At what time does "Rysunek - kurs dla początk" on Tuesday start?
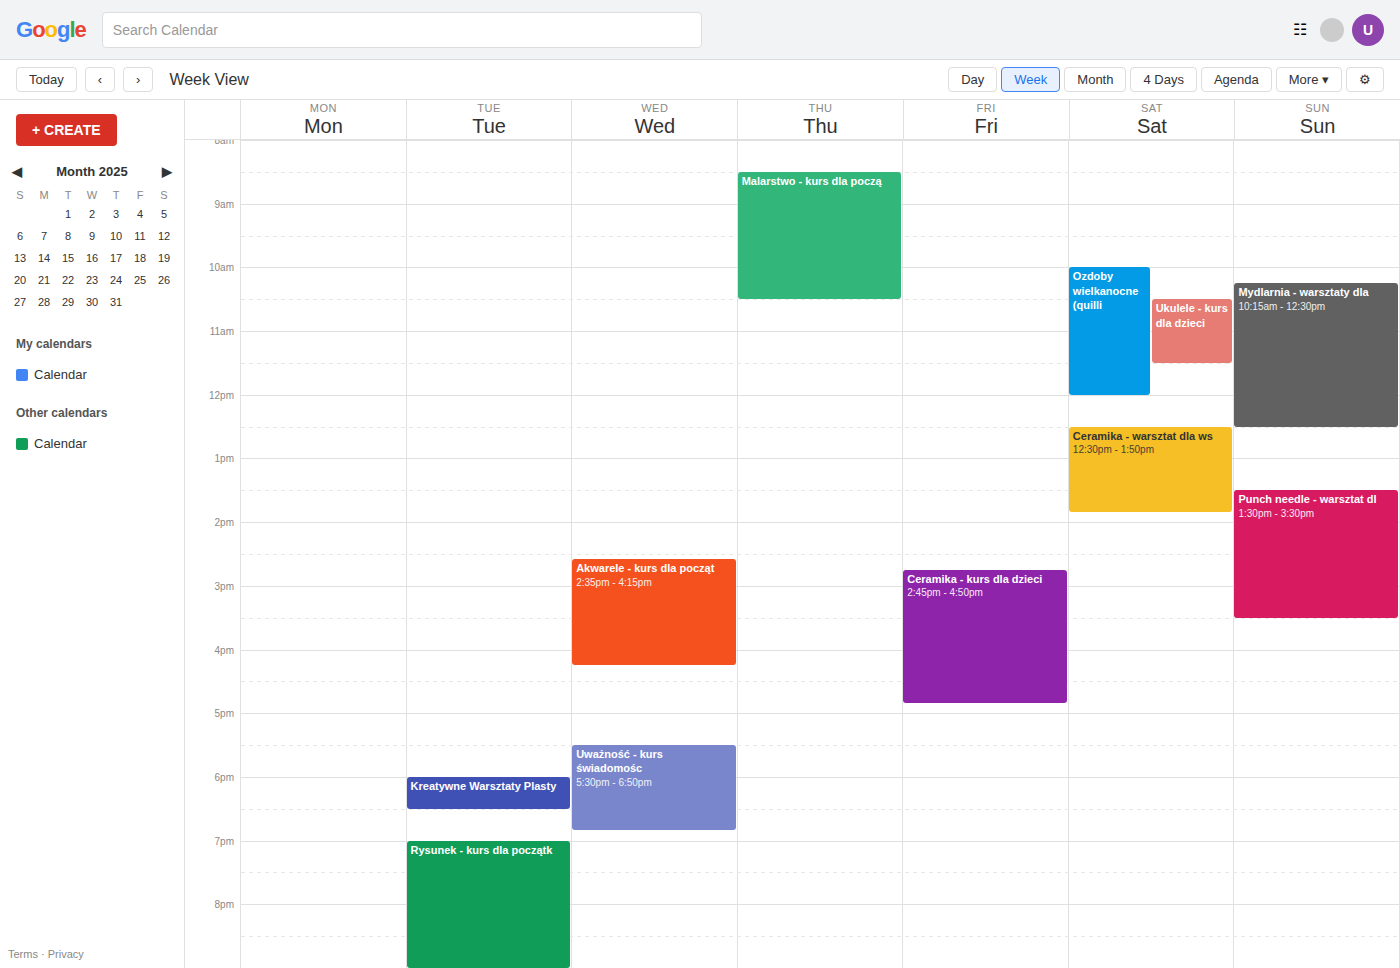
7:00 PM